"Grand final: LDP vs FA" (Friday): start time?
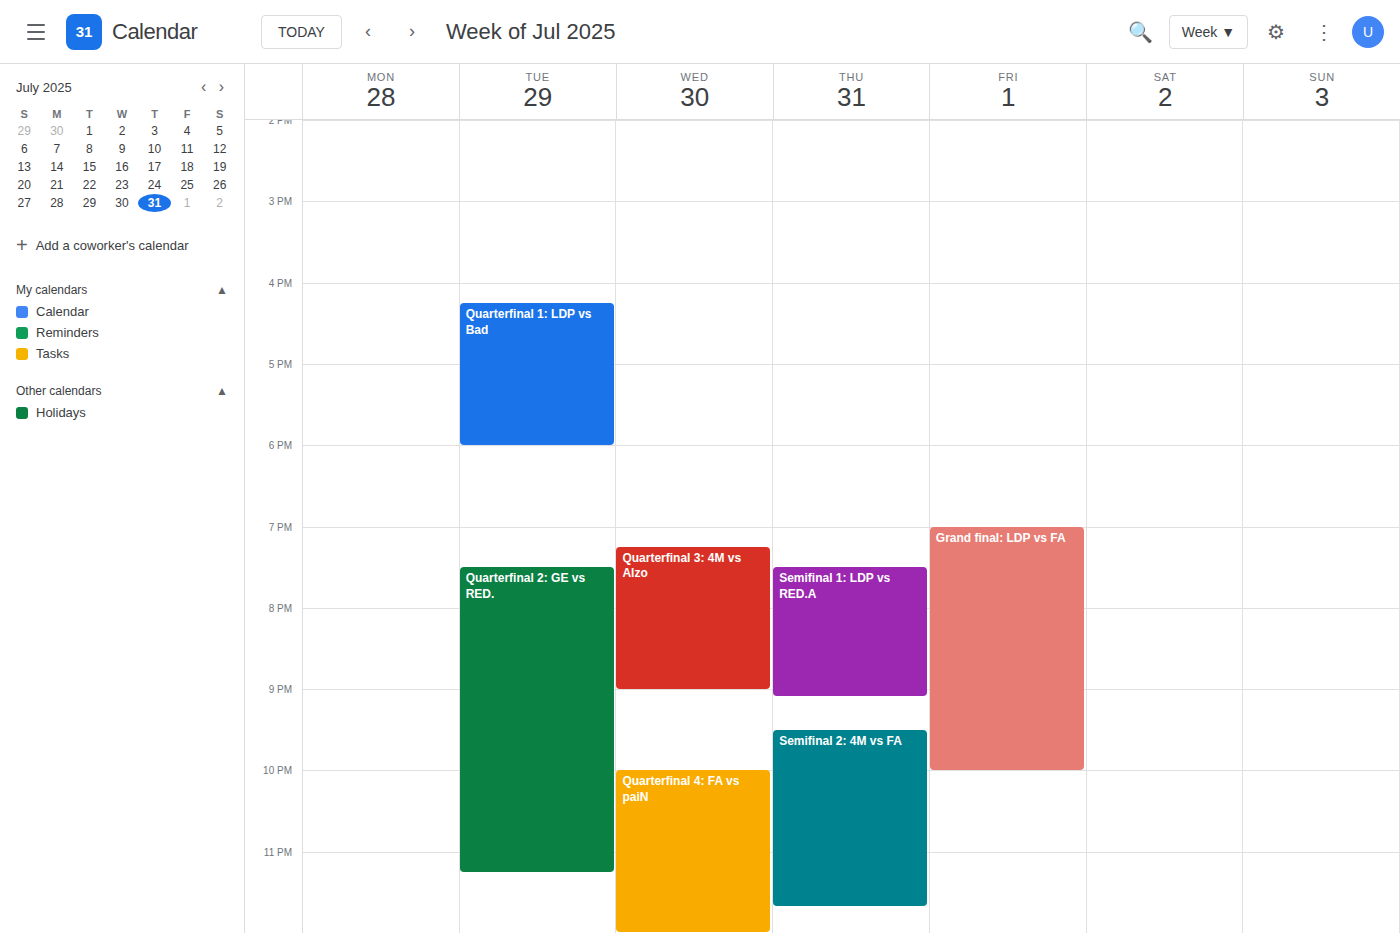
7:00 PM